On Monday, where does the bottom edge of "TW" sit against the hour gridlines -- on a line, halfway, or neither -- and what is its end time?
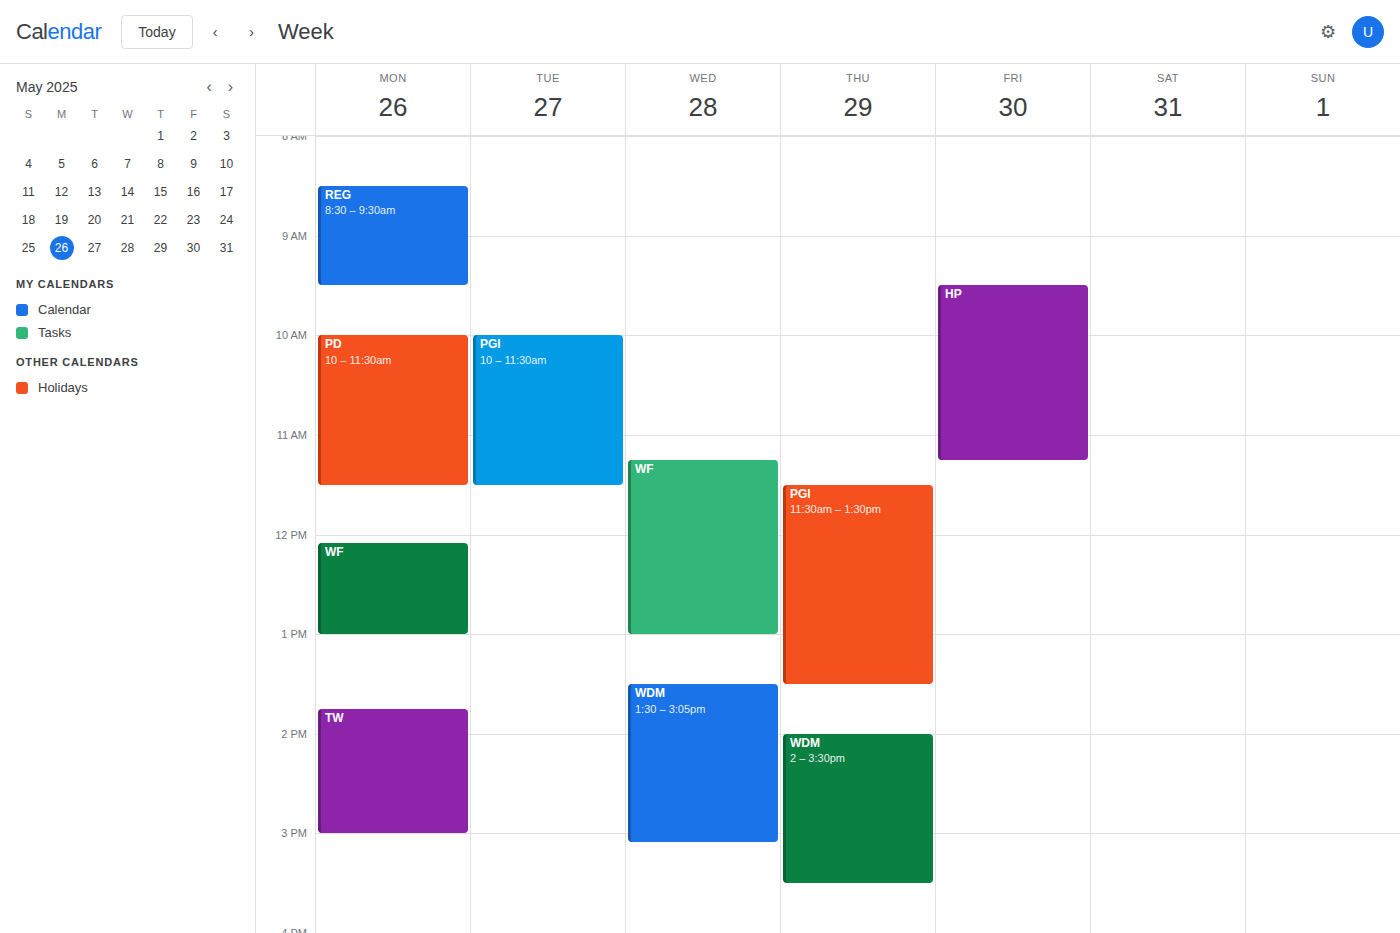
3:00 PM -- exactly on the 3 PM line.